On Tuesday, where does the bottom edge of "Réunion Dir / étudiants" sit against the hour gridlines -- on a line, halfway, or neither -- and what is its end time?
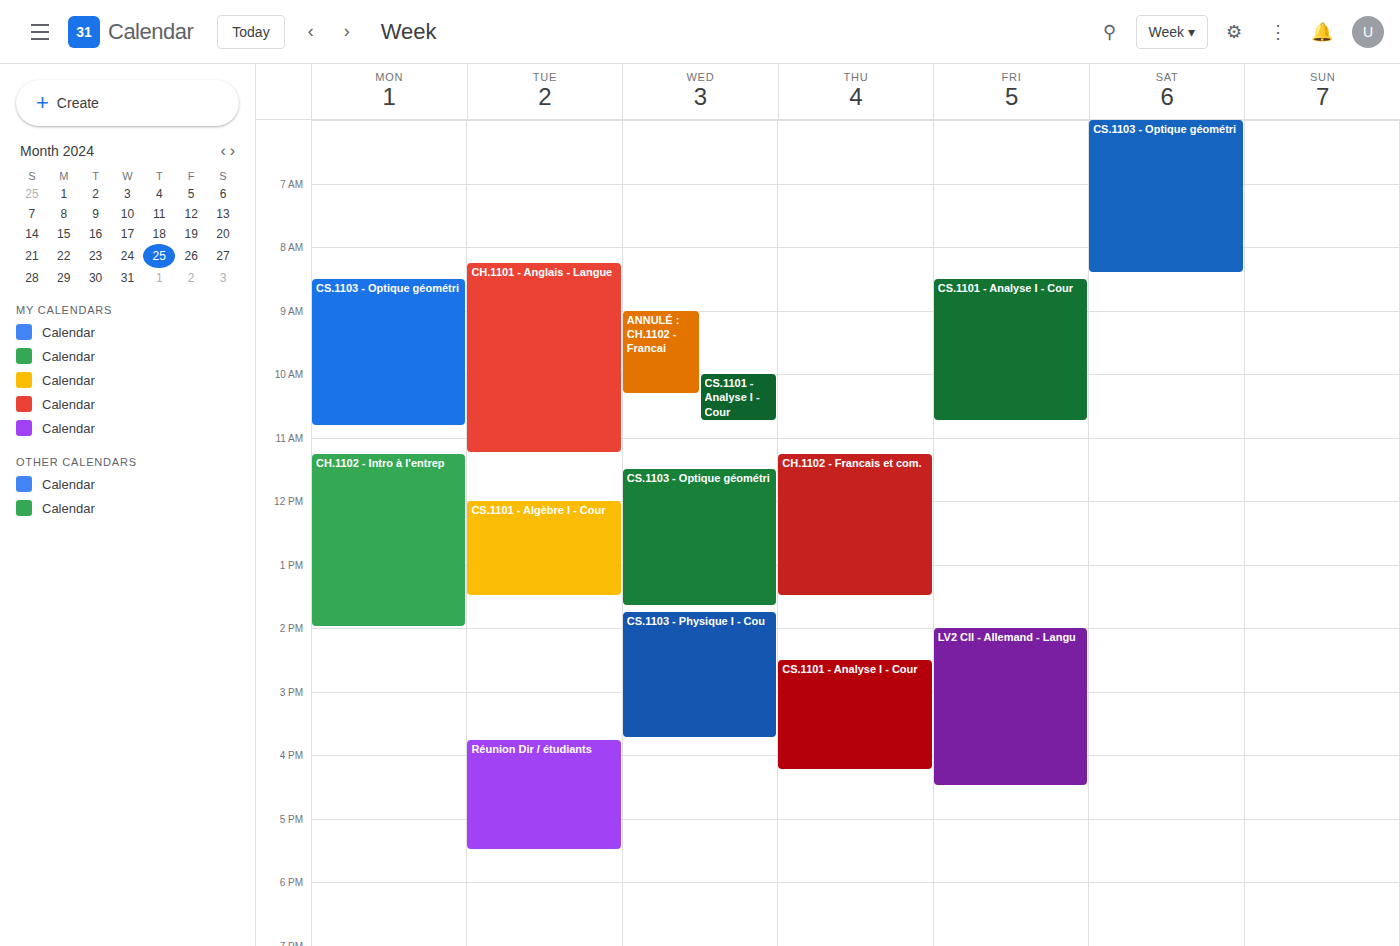
5:30 PM -- halfway between the 5 PM and 6 PM lines.